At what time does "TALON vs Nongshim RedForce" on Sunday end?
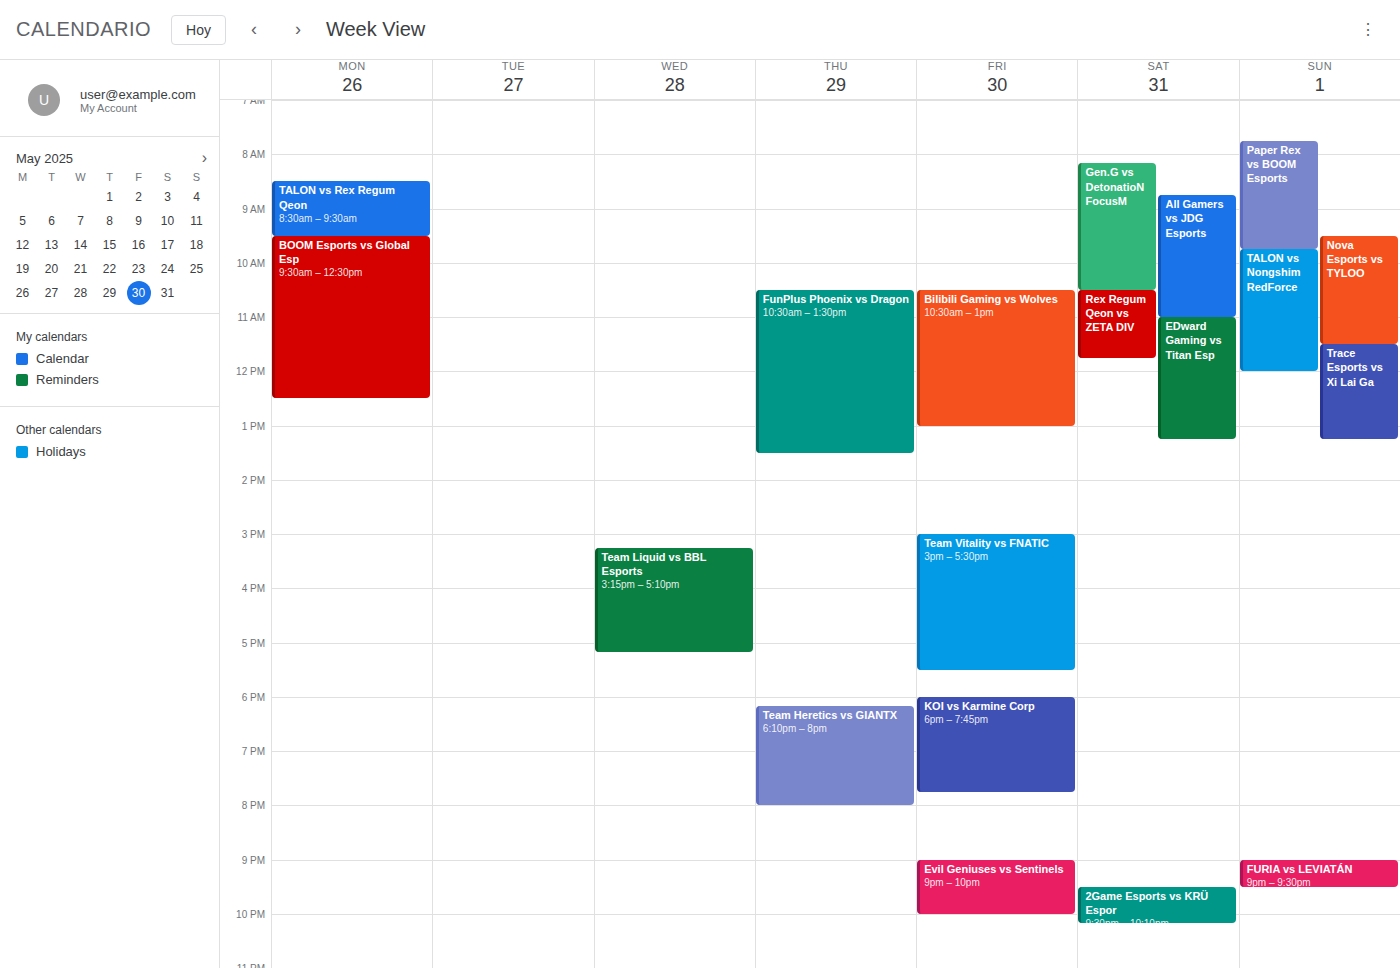
12:00 PM